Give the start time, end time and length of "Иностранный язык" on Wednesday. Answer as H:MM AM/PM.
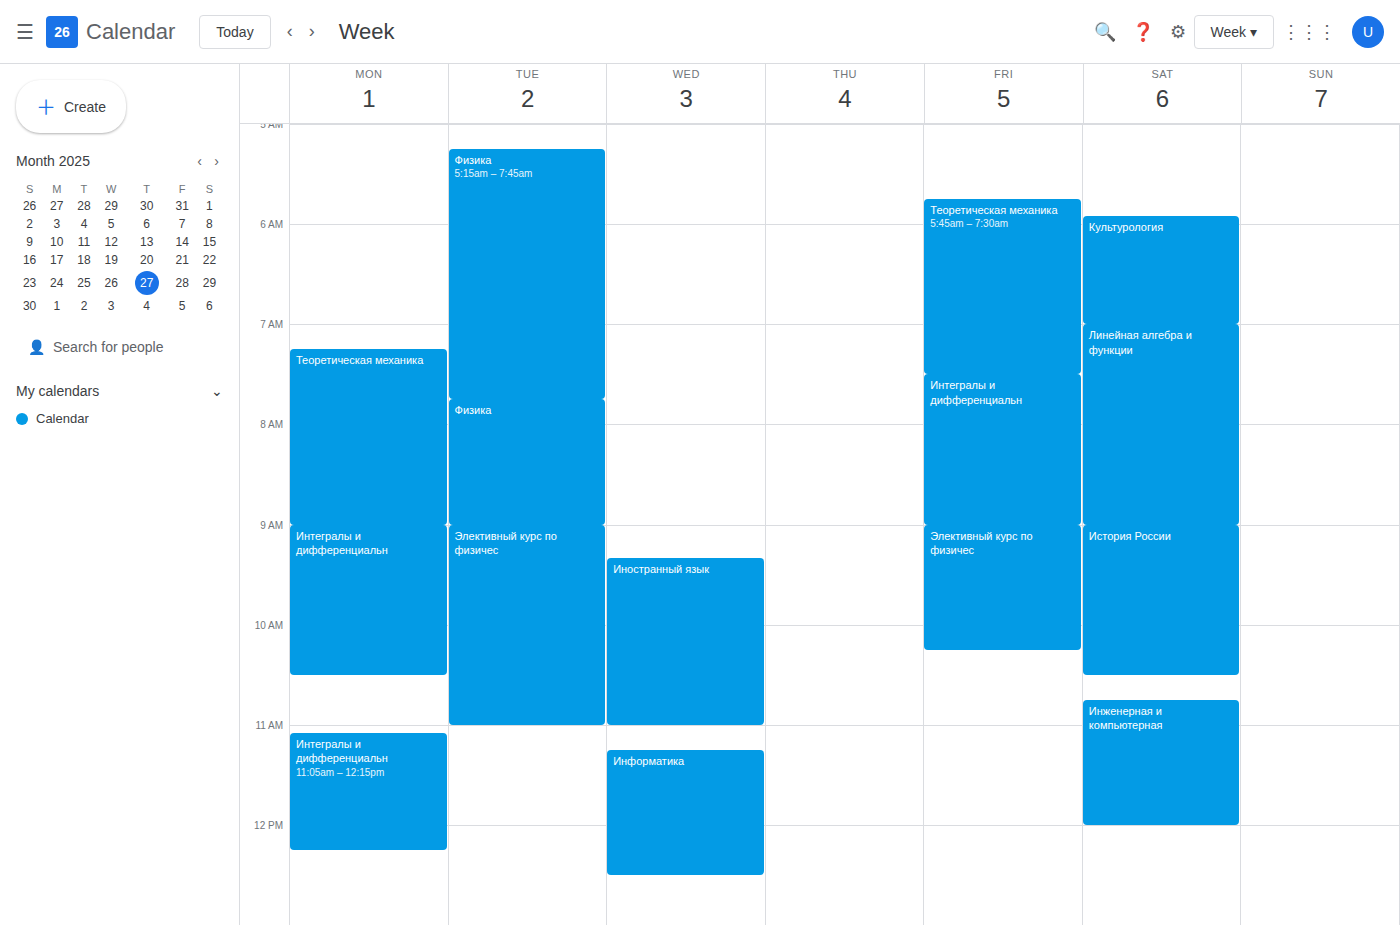
9:20 AM to 11:00 AM, 1 hour 40 minutes